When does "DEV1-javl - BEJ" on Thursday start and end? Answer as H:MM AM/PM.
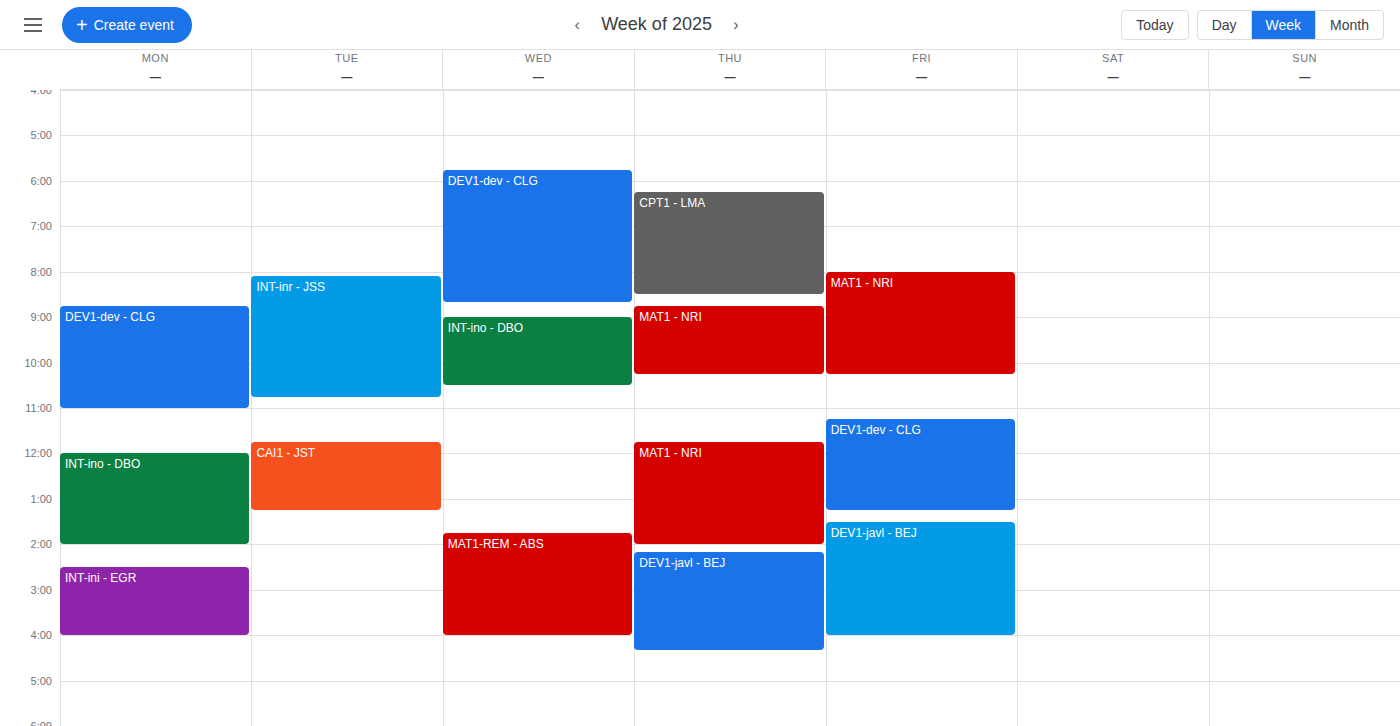
2:10 PM to 4:20 PM